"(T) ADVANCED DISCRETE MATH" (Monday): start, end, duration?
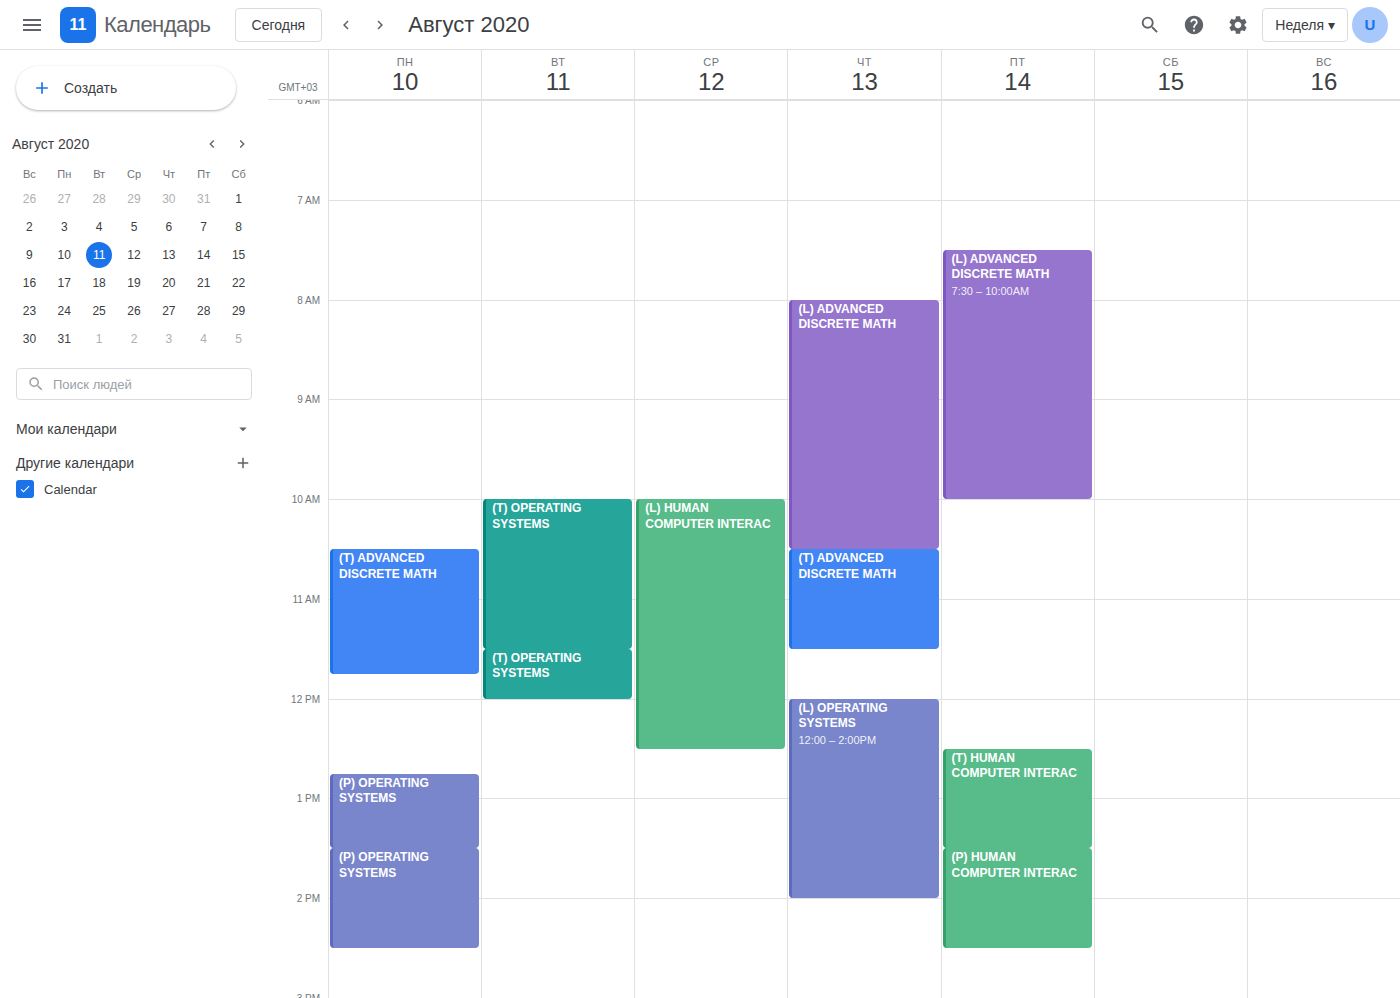
10:30 AM to 11:45 AM, 1 hour 15 minutes